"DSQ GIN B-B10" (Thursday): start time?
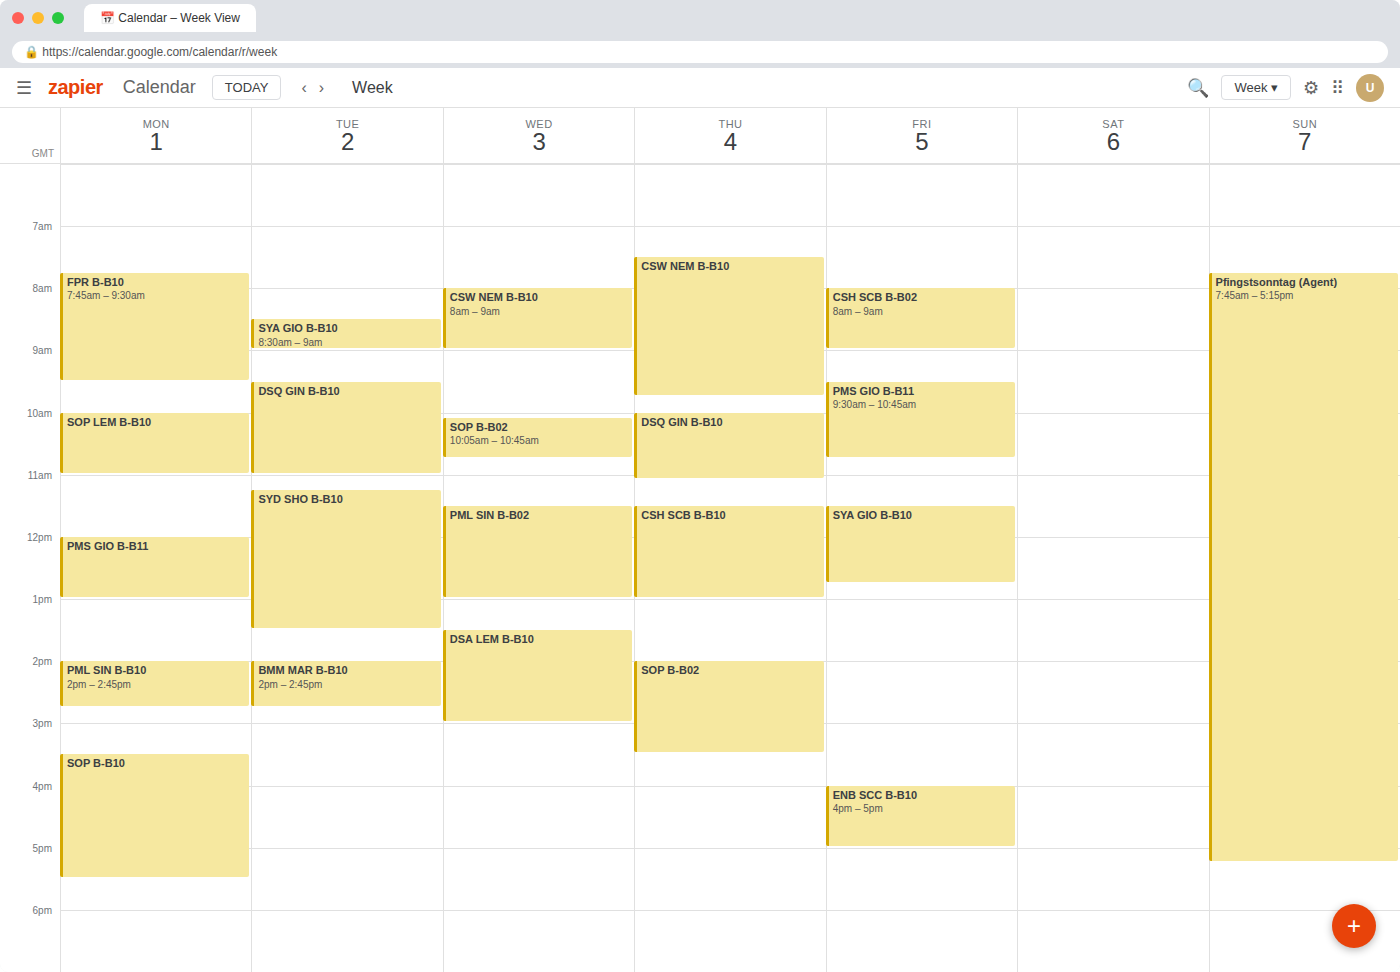
10:00